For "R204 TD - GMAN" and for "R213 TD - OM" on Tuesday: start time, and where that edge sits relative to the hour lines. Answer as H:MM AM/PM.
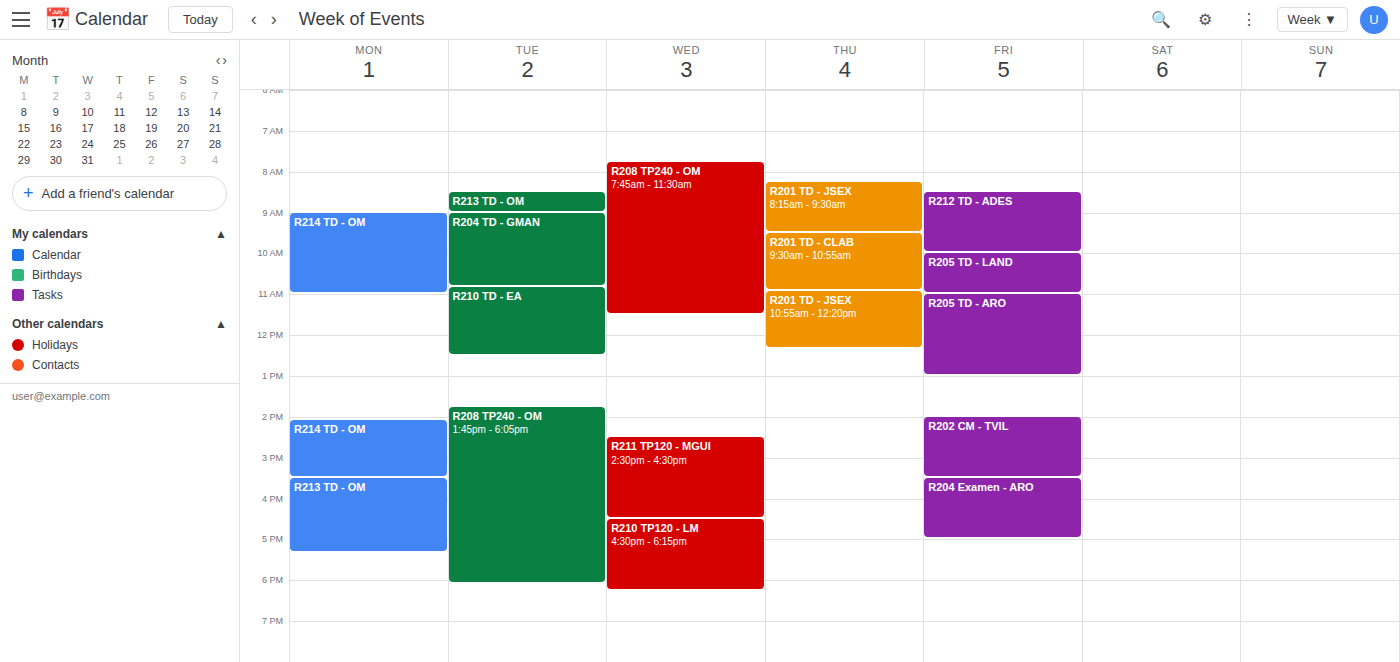
"R204 TD - GMAN": 9:00 AM, exactly on the 9 AM line. "R213 TD - OM": 8:30 AM, halfway between the 8 AM and 9 AM lines.